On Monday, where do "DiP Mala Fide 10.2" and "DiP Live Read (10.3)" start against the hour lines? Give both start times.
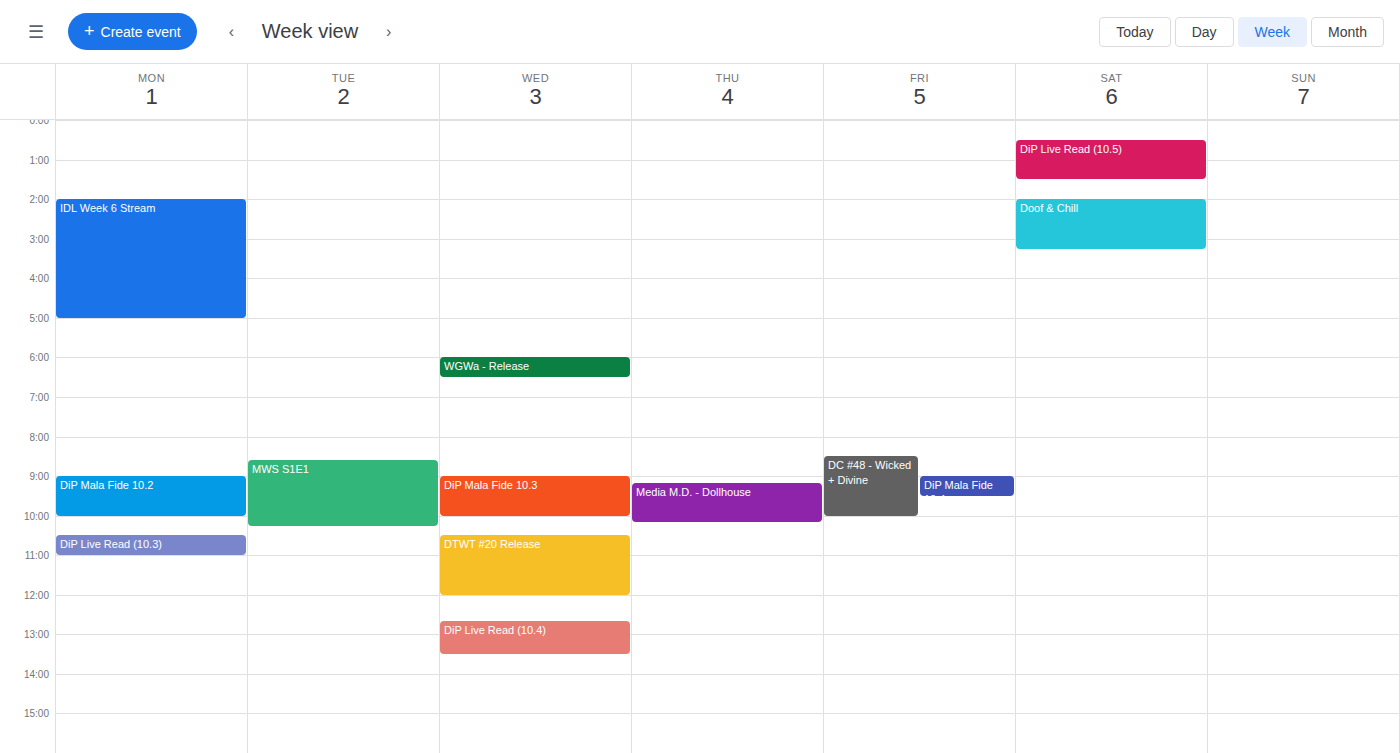
"DiP Mala Fide 10.2": 09:00, exactly on the 09:00 line. "DiP Live Read (10.3)": 10:30, halfway between the 10:00 and 11:00 lines.